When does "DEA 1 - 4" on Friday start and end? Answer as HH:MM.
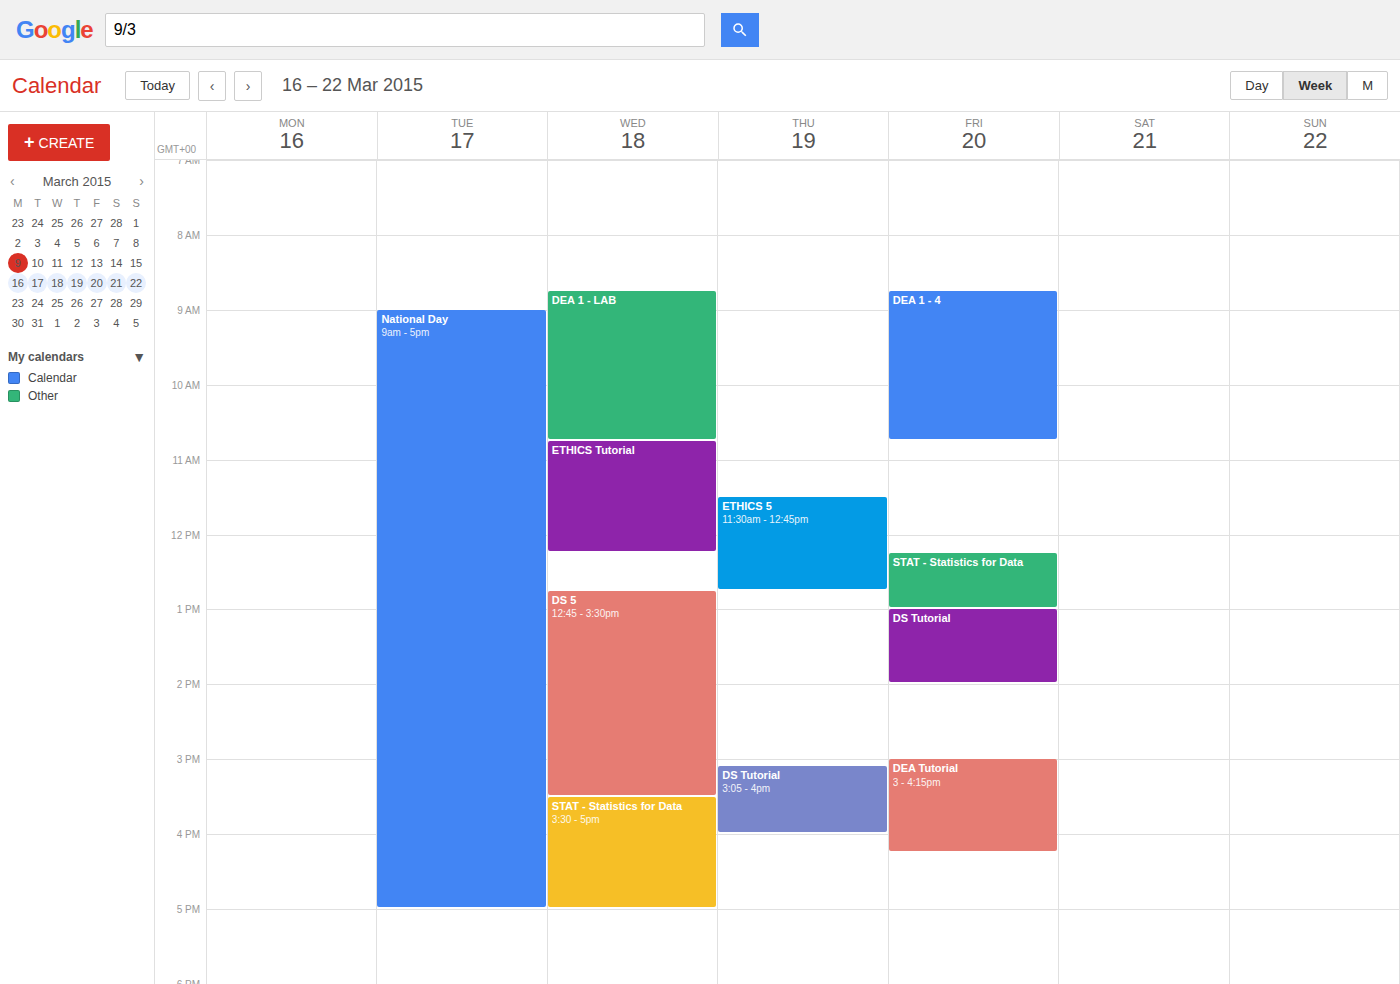
08:45 to 10:45